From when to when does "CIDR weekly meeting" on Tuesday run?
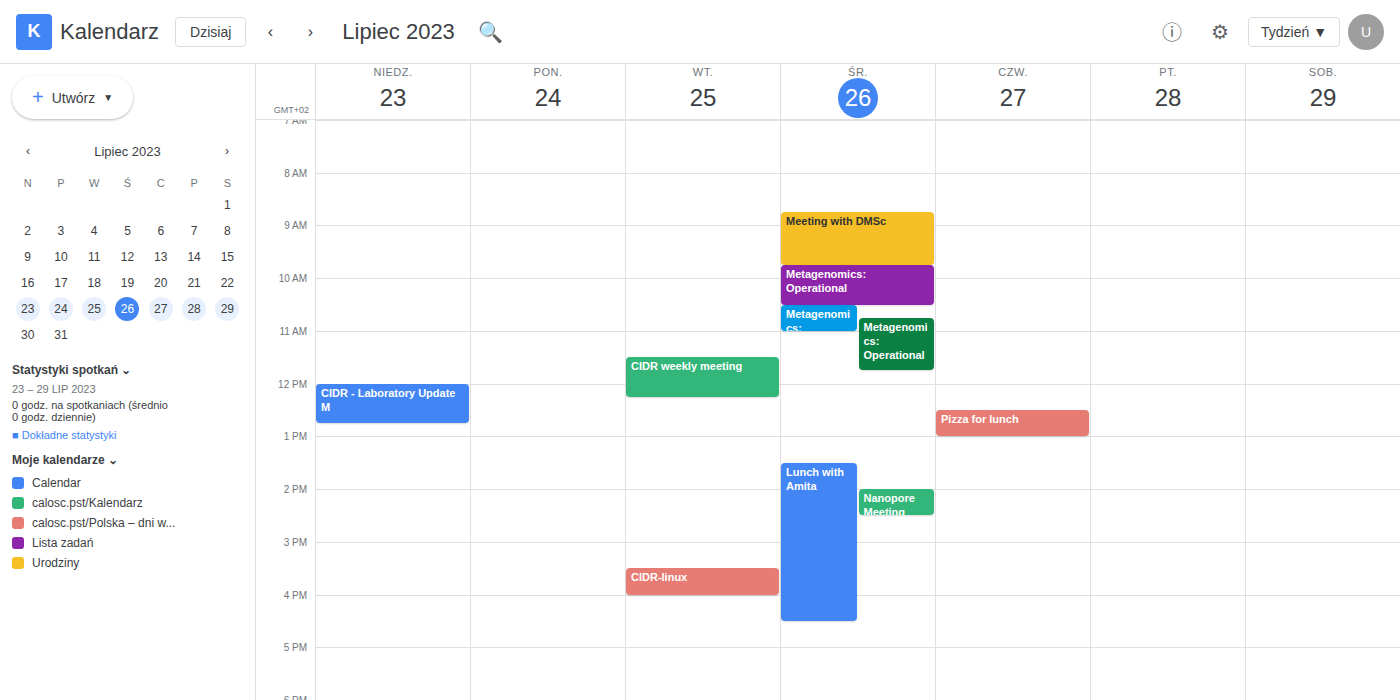
11:30 AM to 12:15 PM